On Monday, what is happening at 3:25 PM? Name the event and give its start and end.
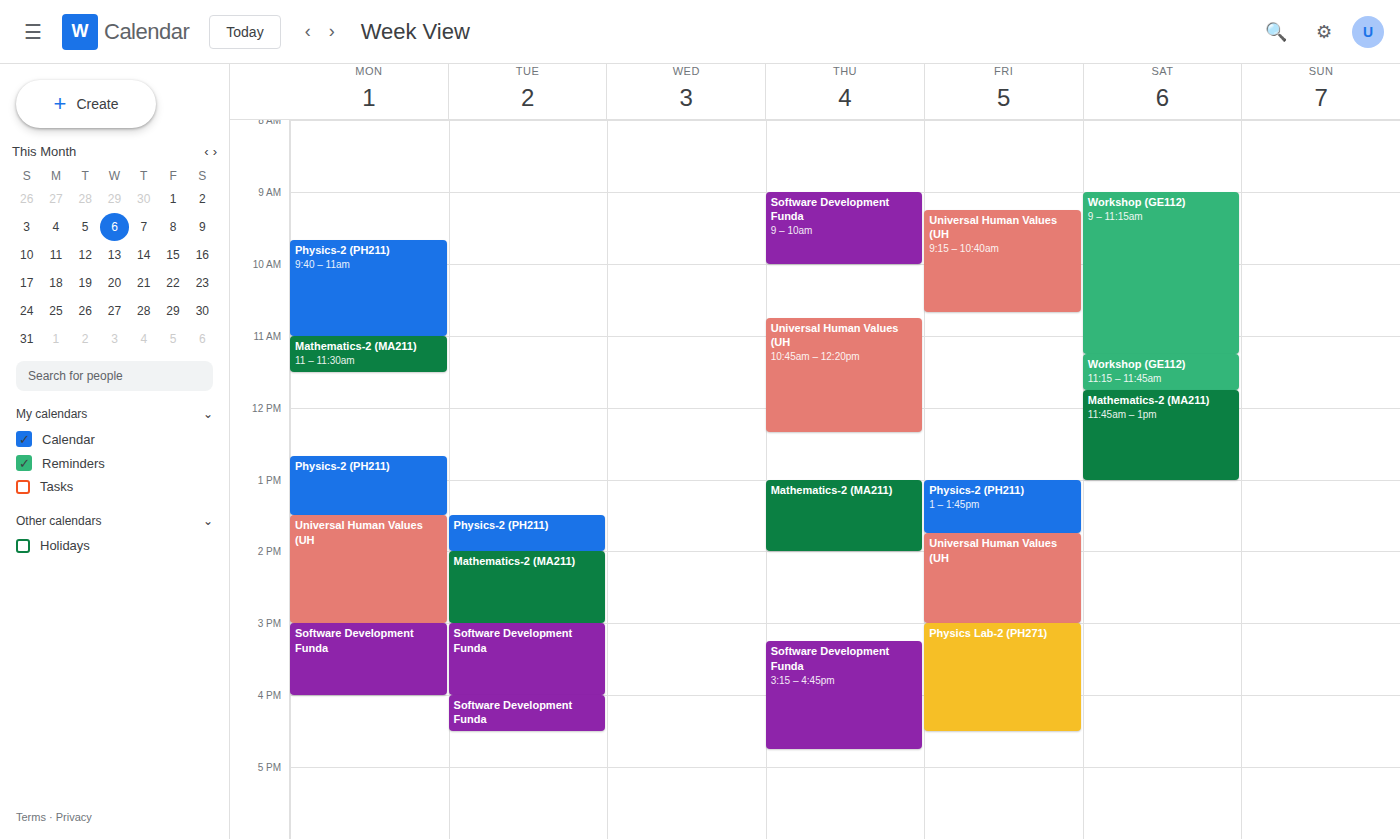
"Software Development Funda", 3:00 PM to 4:00 PM